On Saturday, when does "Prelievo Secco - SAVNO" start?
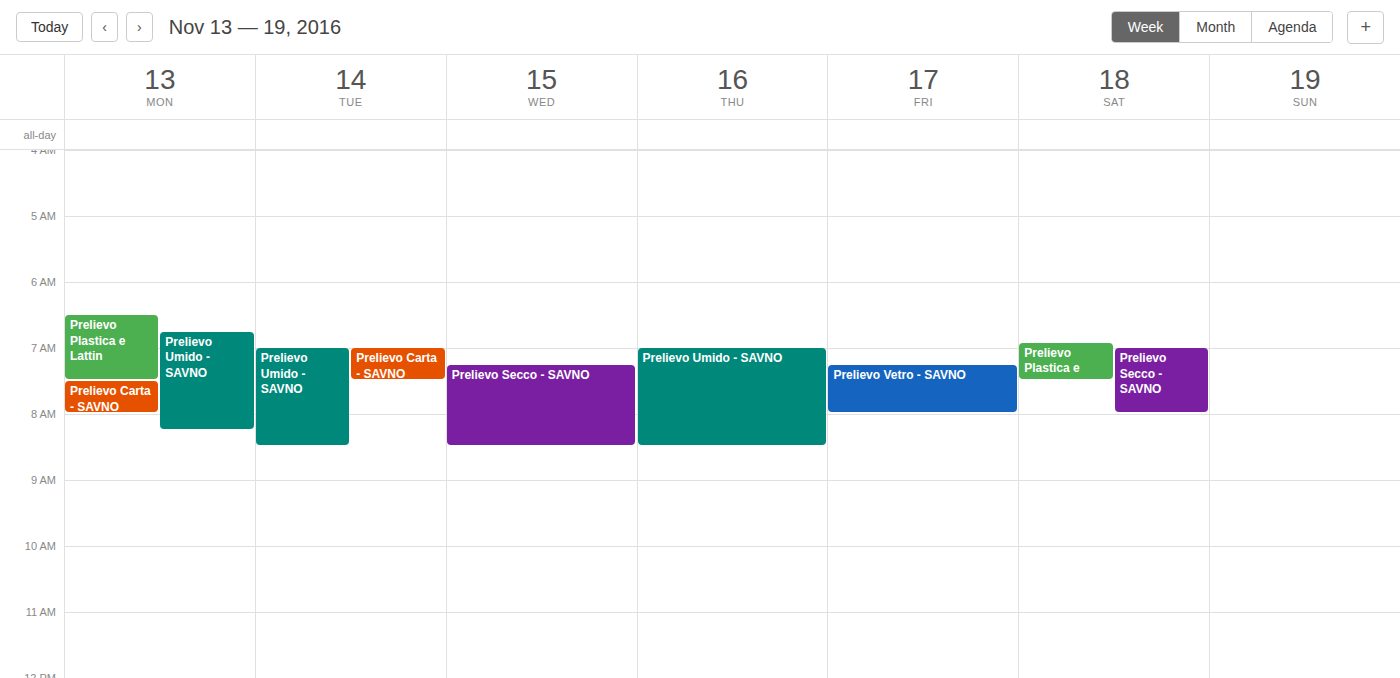
7:00 AM